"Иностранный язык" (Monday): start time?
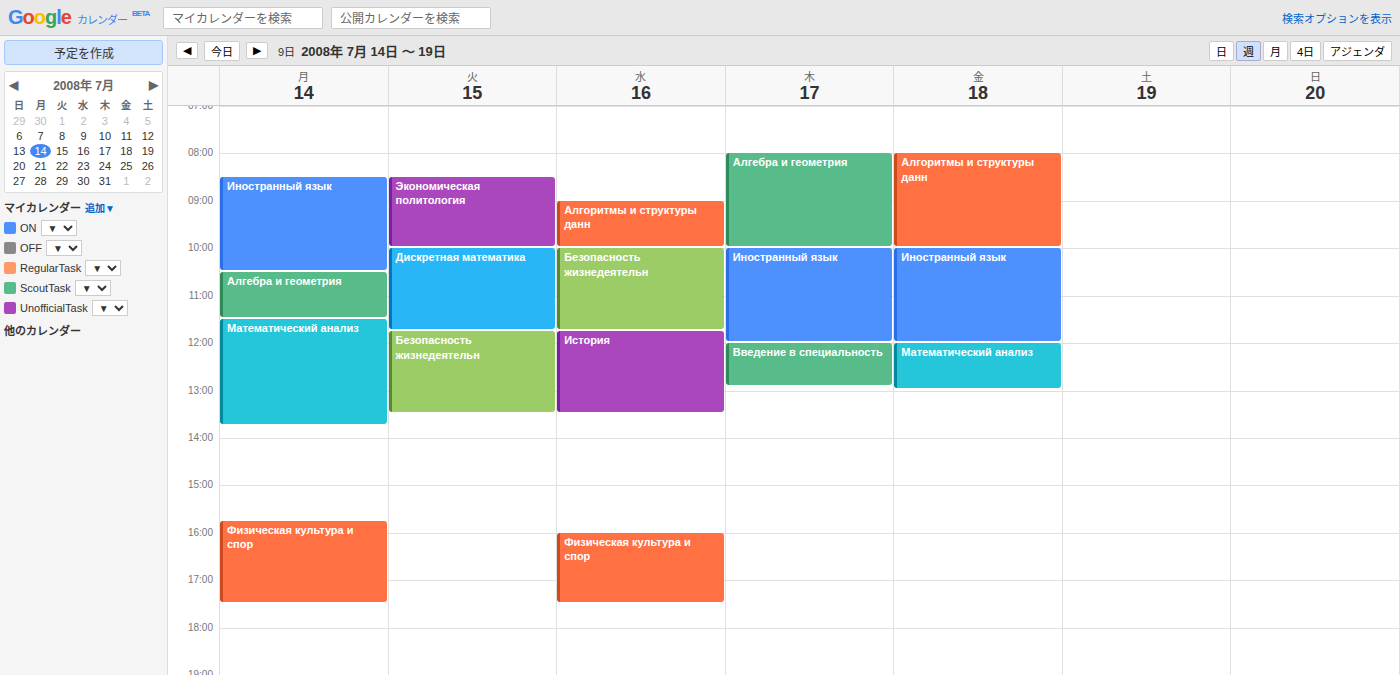
08:30